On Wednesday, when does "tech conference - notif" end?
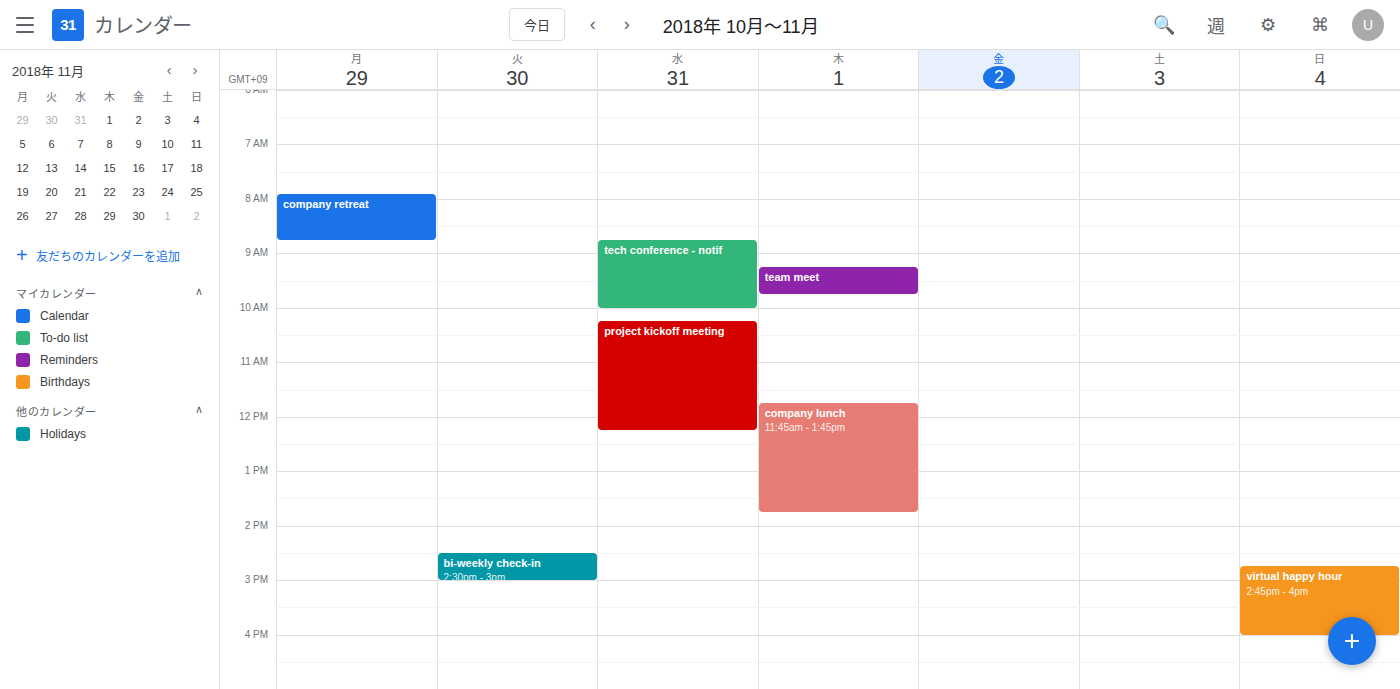
10:00 AM